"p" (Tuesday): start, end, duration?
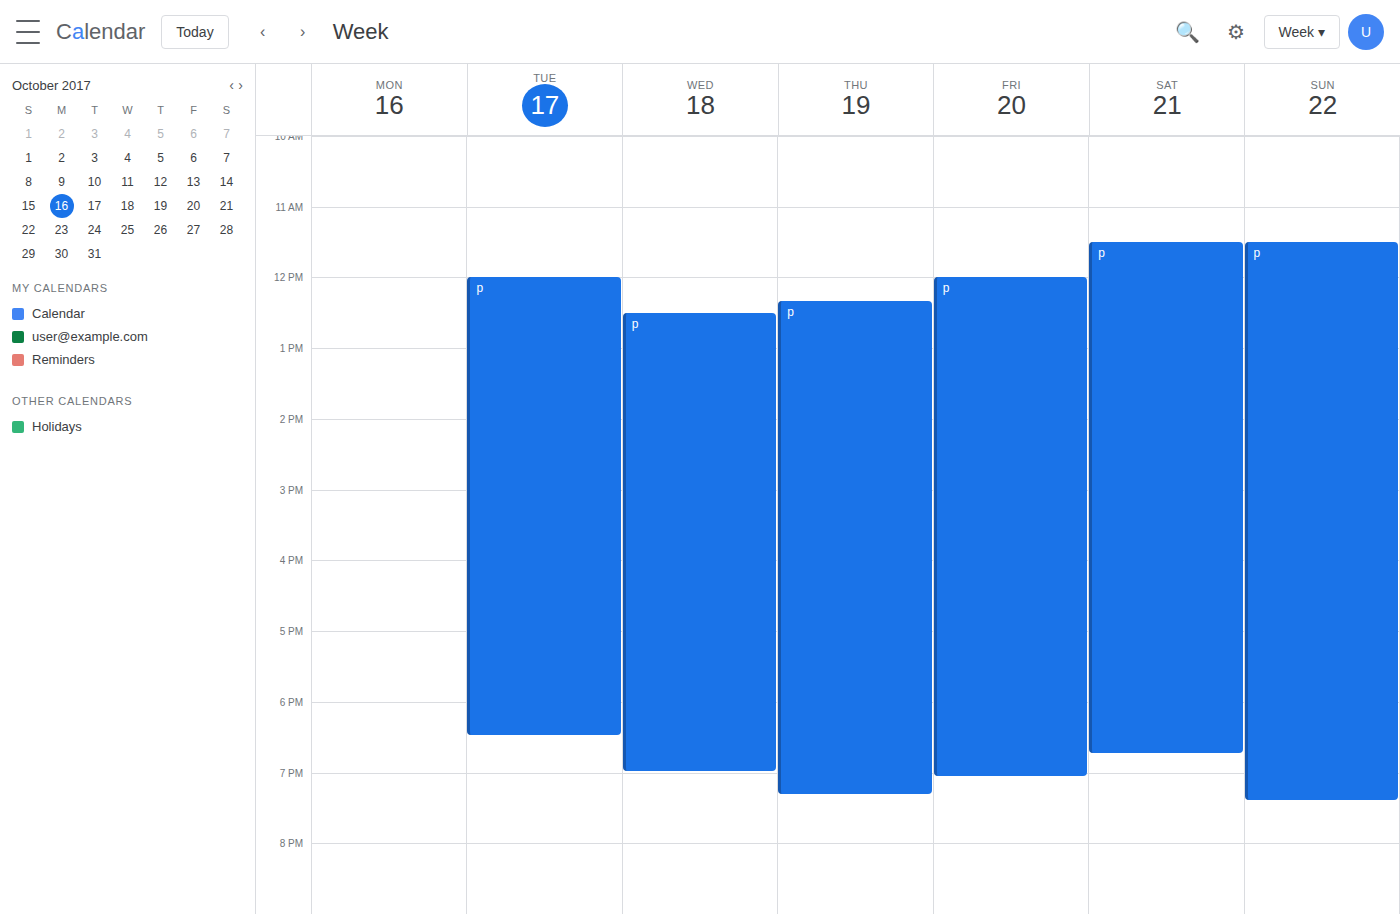
12:00 PM to 6:30 PM, 6 hours 30 minutes